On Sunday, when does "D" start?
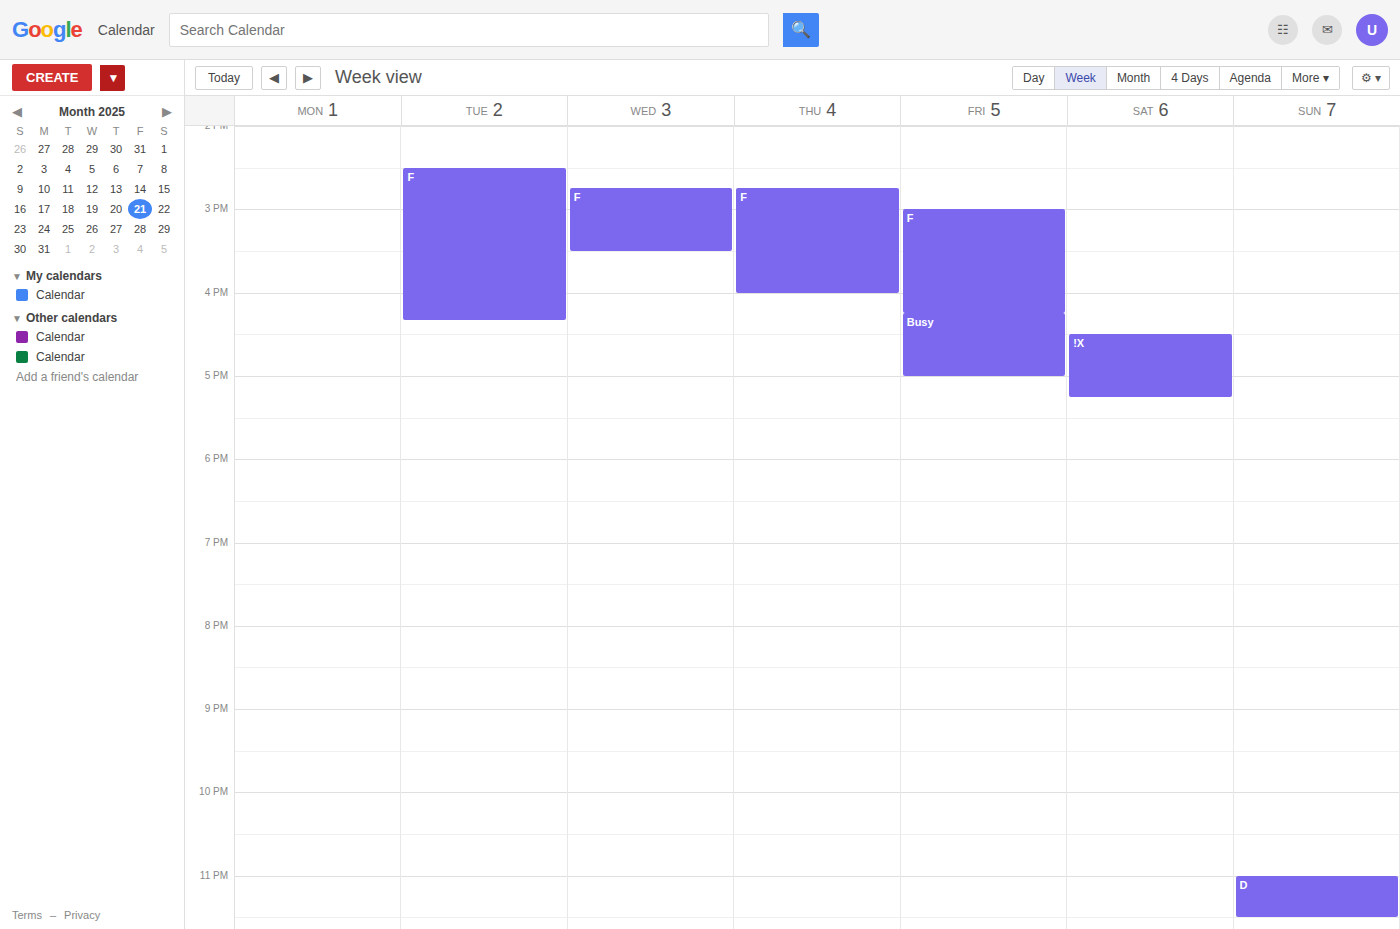
11:00 PM